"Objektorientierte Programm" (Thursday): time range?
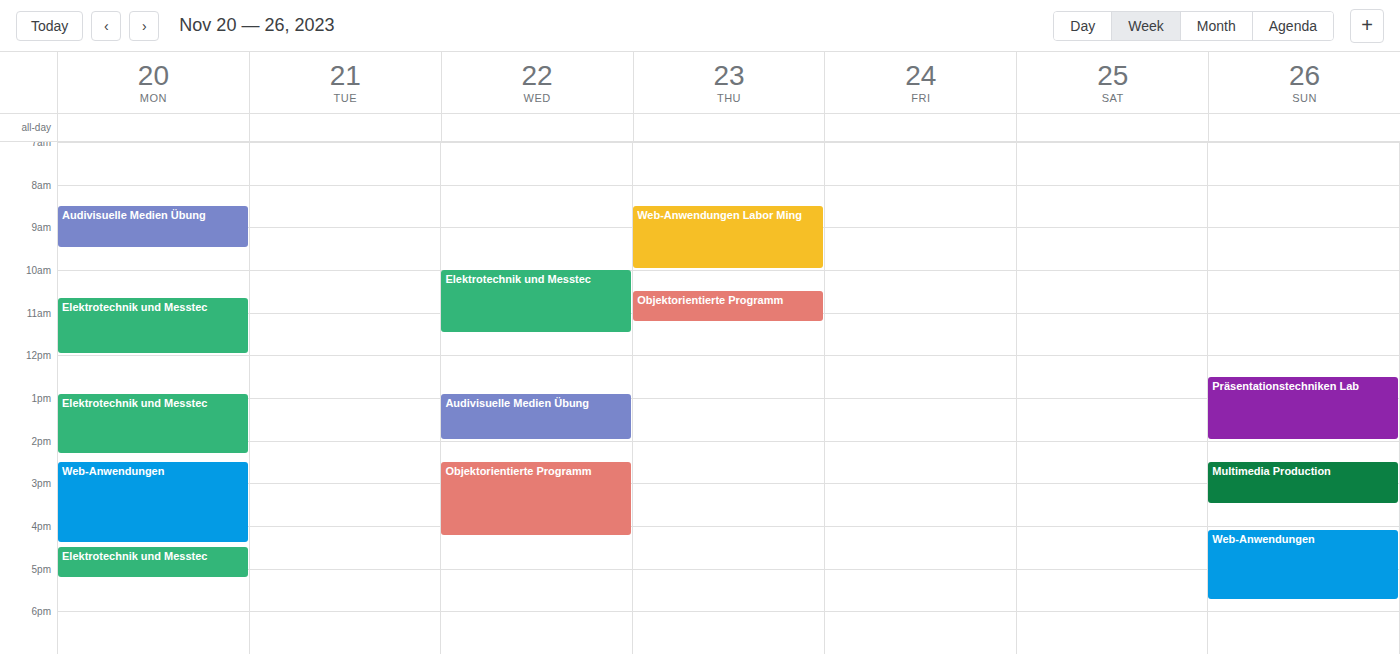
10:30 AM to 11:15 AM